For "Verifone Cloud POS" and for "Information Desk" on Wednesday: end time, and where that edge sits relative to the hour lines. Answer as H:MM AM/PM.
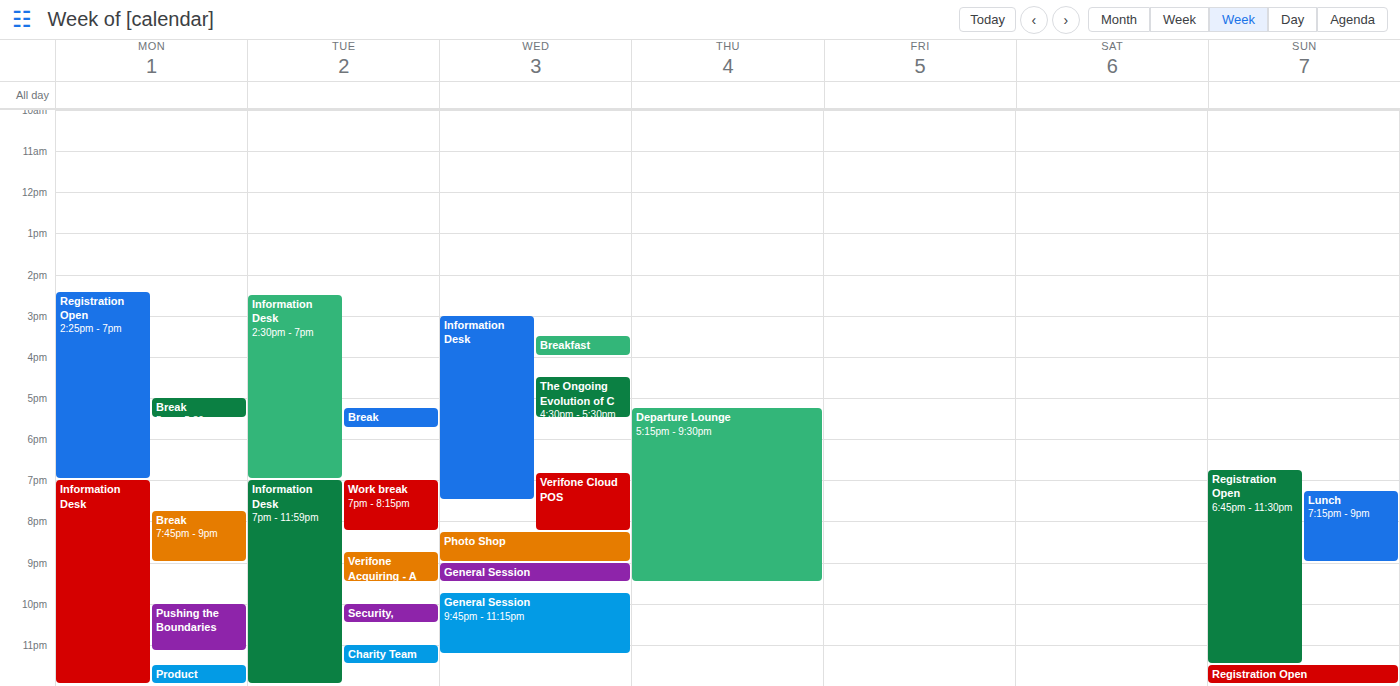
"Verifone Cloud POS": 8:15 PM, neither: a quarter of the way from the 8 PM line to the 9 PM line. "Information Desk": 7:30 PM, halfway between the 7 PM and 8 PM lines.